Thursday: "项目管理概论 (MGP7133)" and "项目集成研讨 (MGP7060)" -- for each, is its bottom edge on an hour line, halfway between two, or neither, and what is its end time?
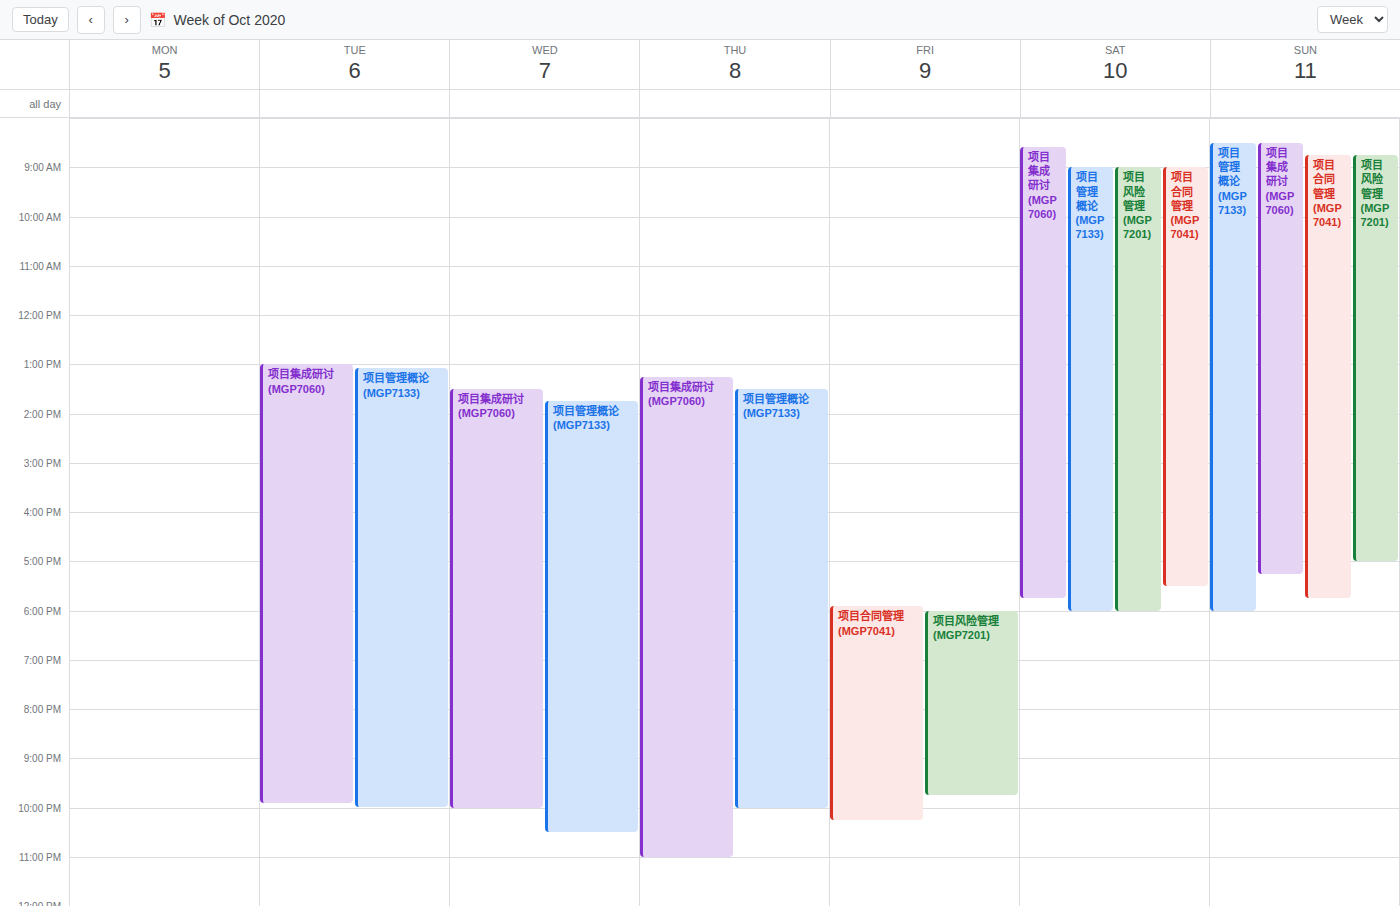
"项目管理概论 (MGP7133)": 10:00 PM, exactly on the 10 PM line. "项目集成研讨 (MGP7060)": 11:00 PM, exactly on the 11 PM line.